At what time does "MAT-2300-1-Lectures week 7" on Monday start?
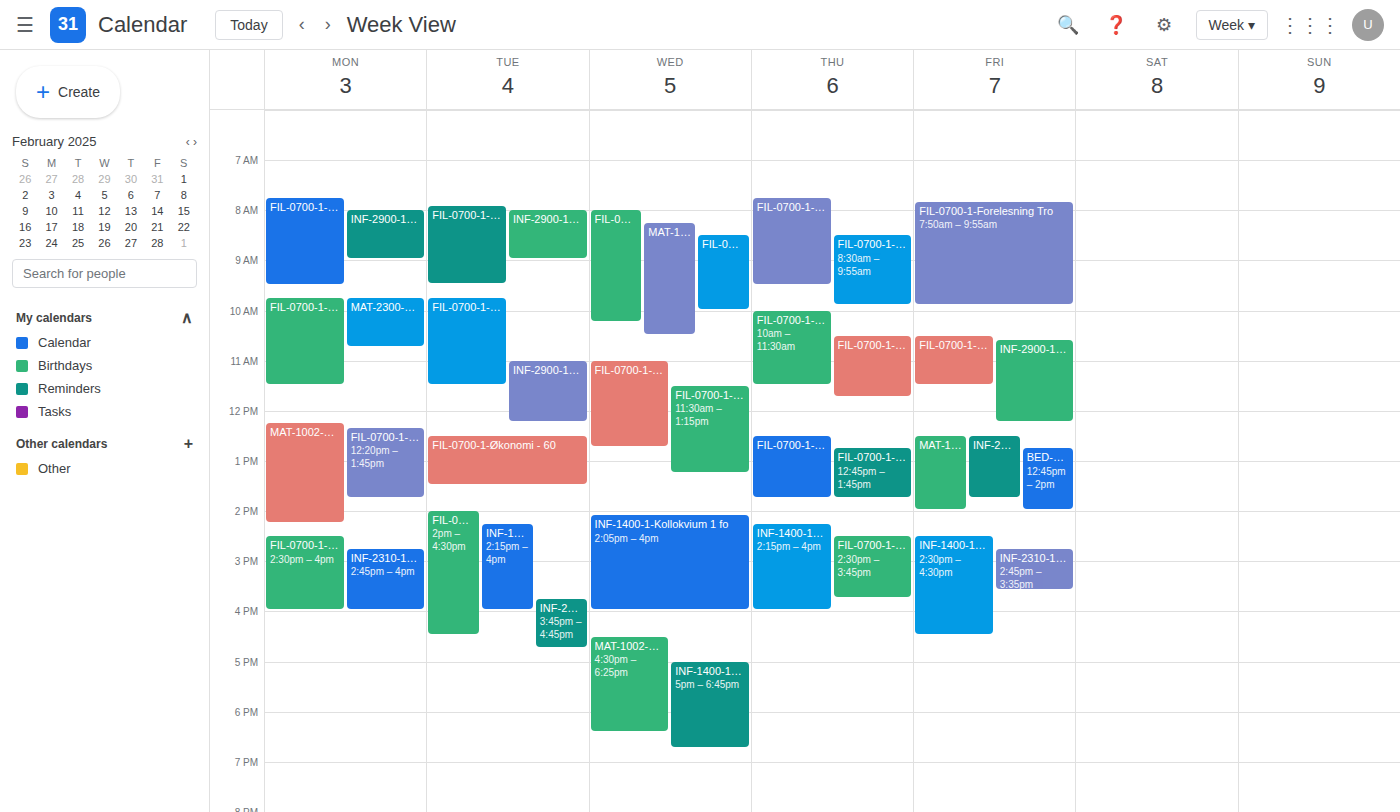
9:45 AM